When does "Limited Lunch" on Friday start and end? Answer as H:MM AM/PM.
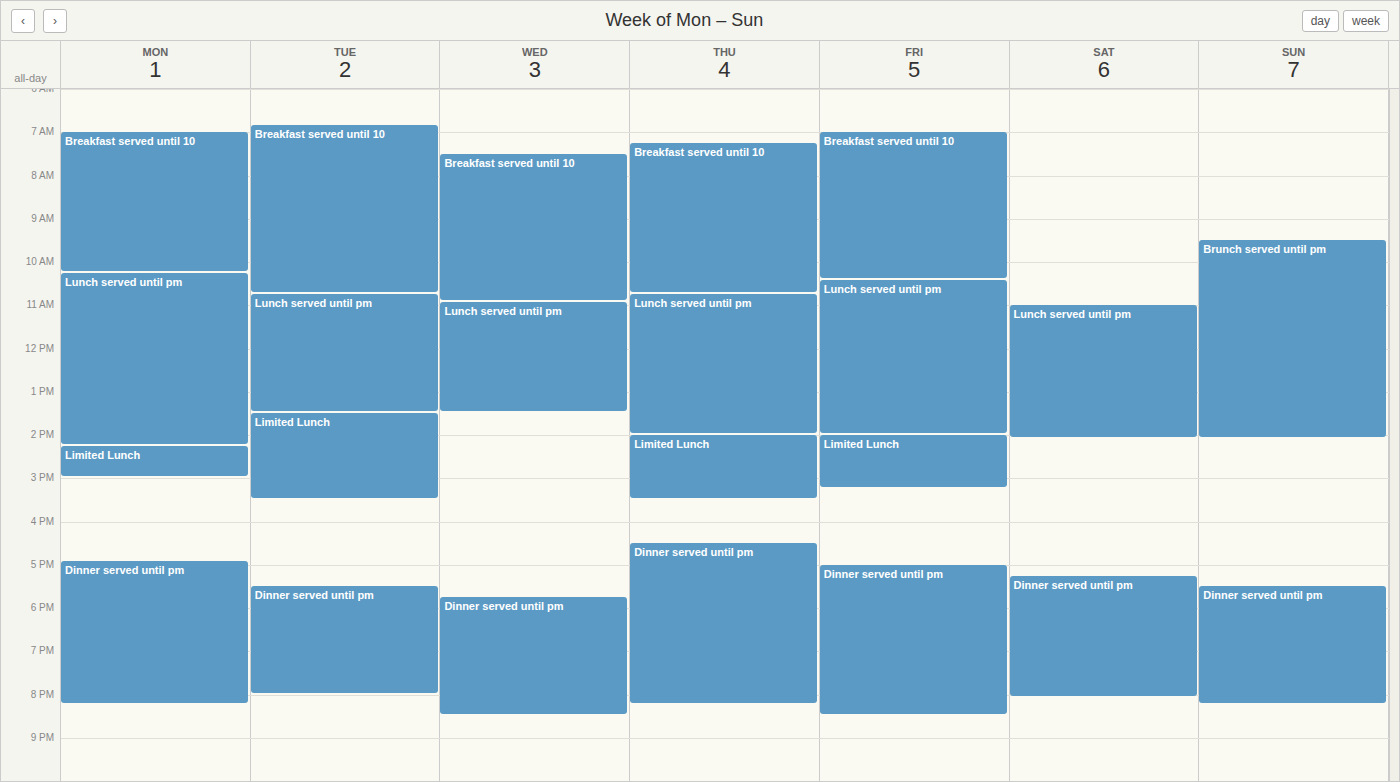
2:00 PM to 3:15 PM